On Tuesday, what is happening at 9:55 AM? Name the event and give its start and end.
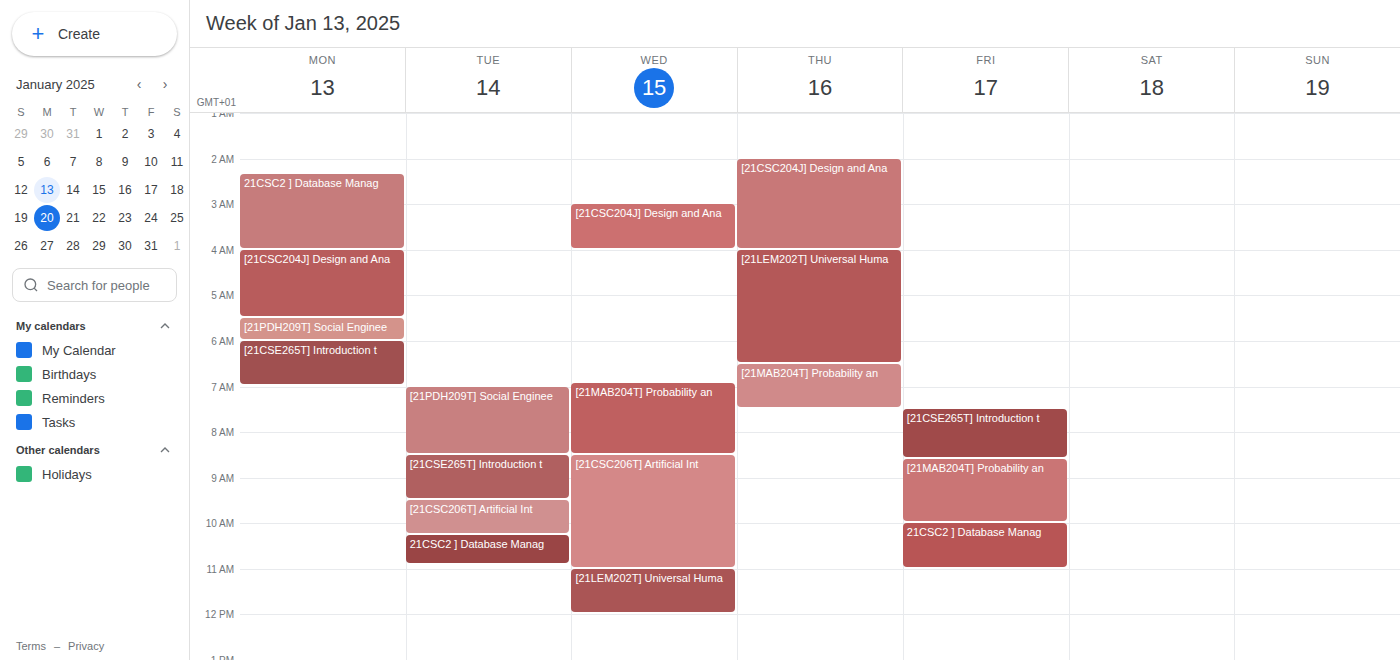
"[21CSC206T] Artificial Int", 9:30 AM to 10:15 AM